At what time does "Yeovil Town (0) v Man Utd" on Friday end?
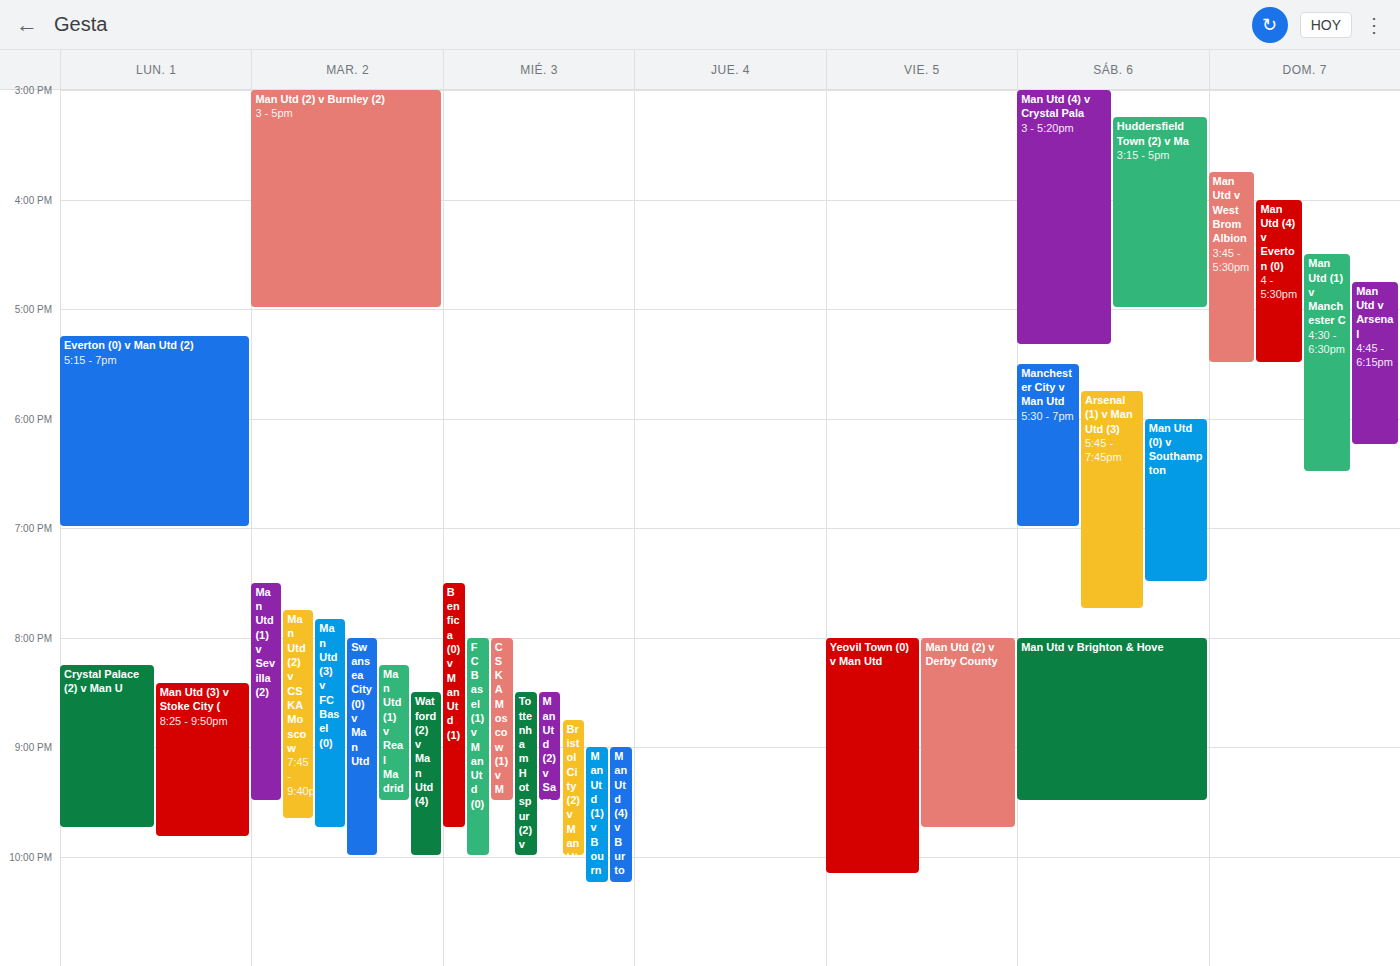
10:10 PM